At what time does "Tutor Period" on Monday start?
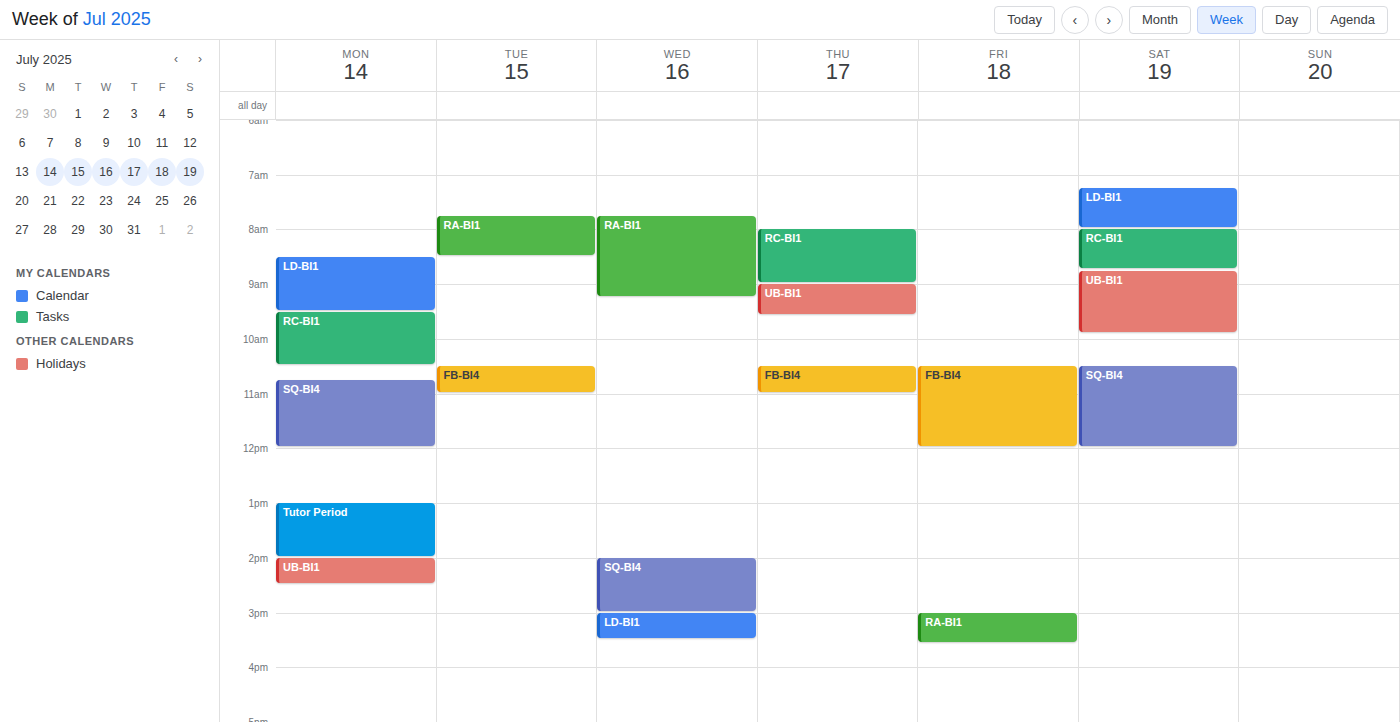
1:00 PM